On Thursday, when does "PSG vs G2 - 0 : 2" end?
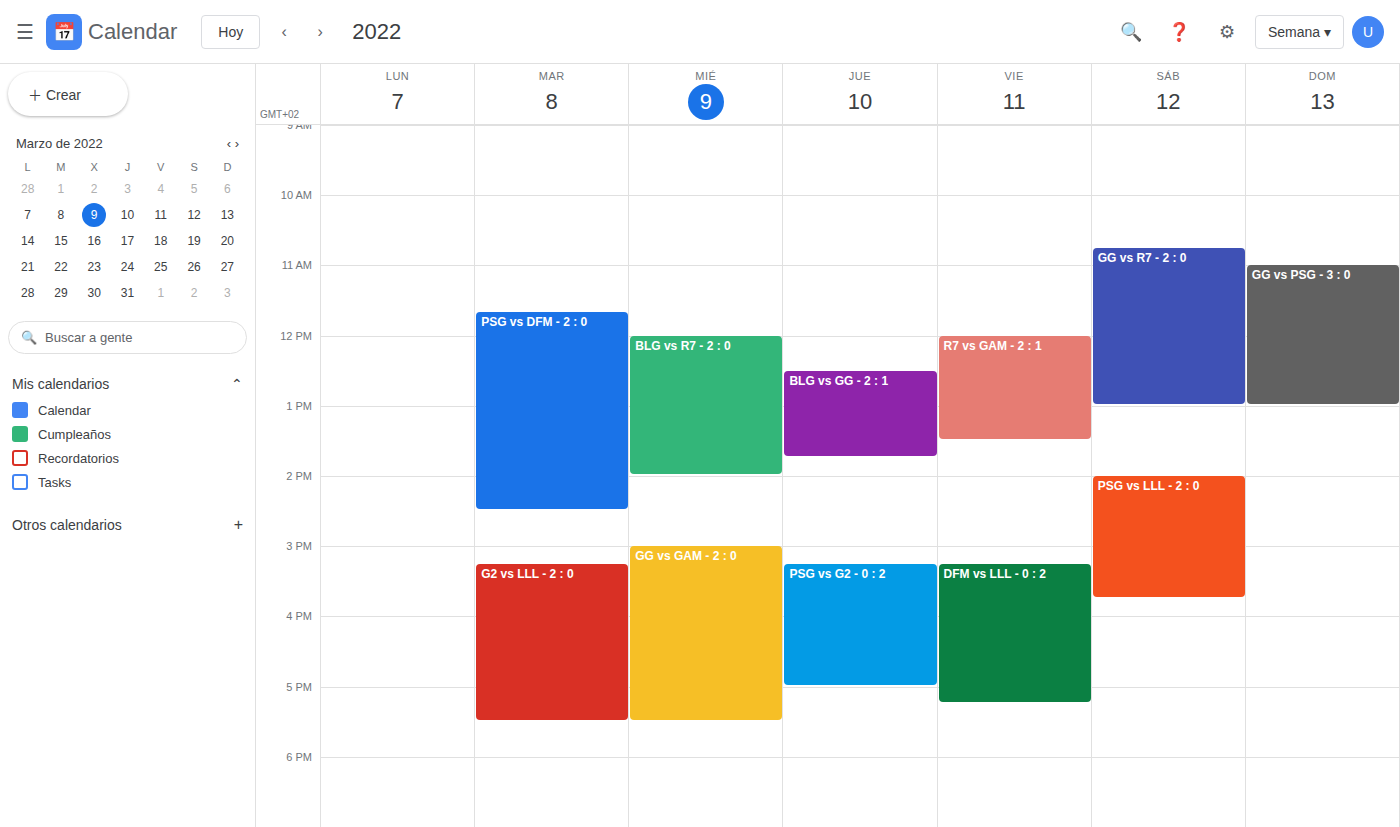
5:00 PM